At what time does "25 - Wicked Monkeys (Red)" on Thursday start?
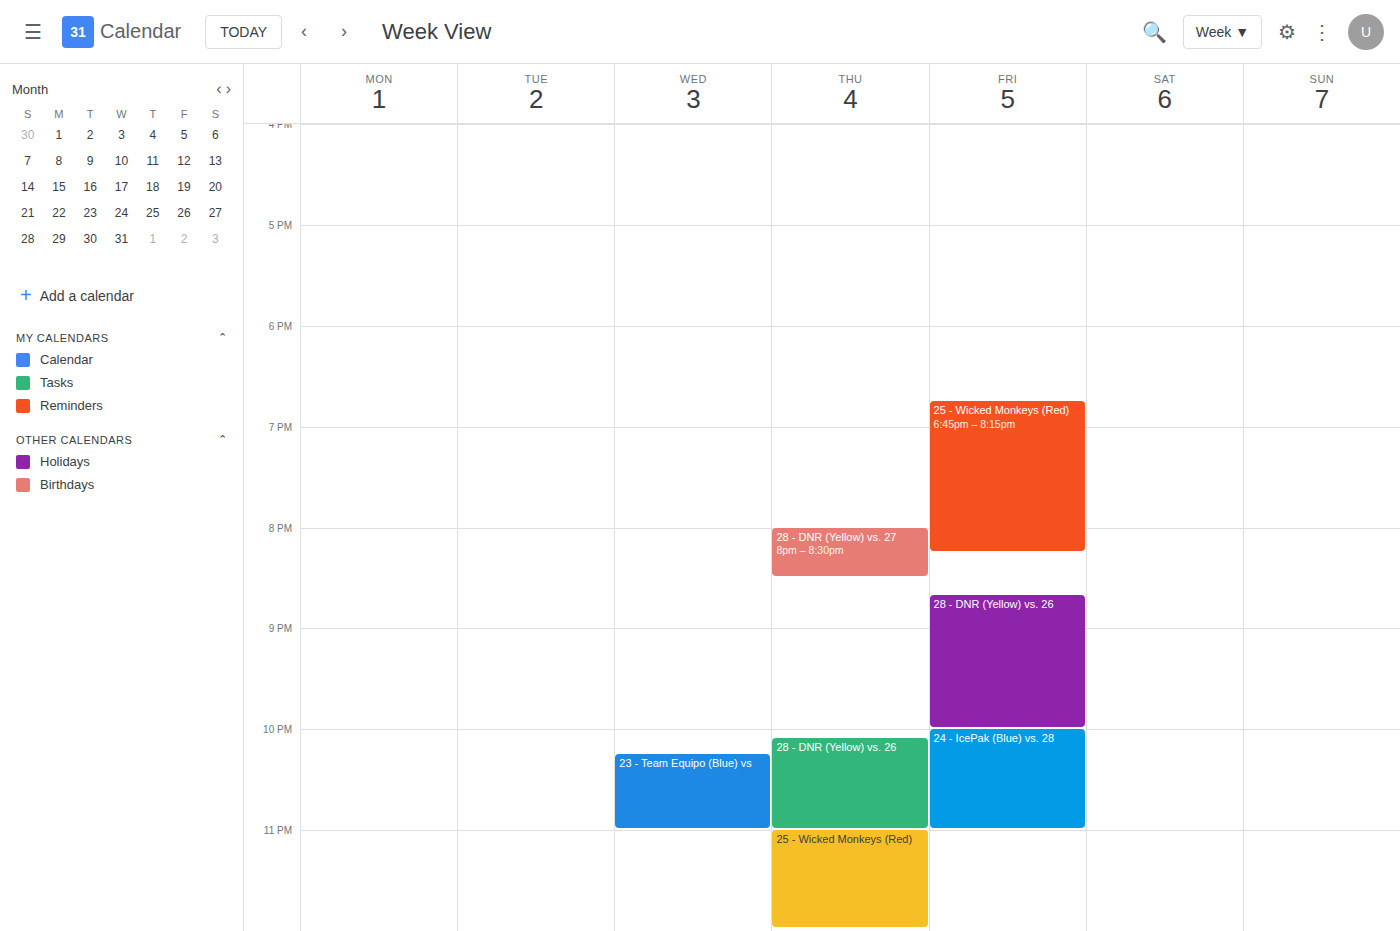
11:00 PM